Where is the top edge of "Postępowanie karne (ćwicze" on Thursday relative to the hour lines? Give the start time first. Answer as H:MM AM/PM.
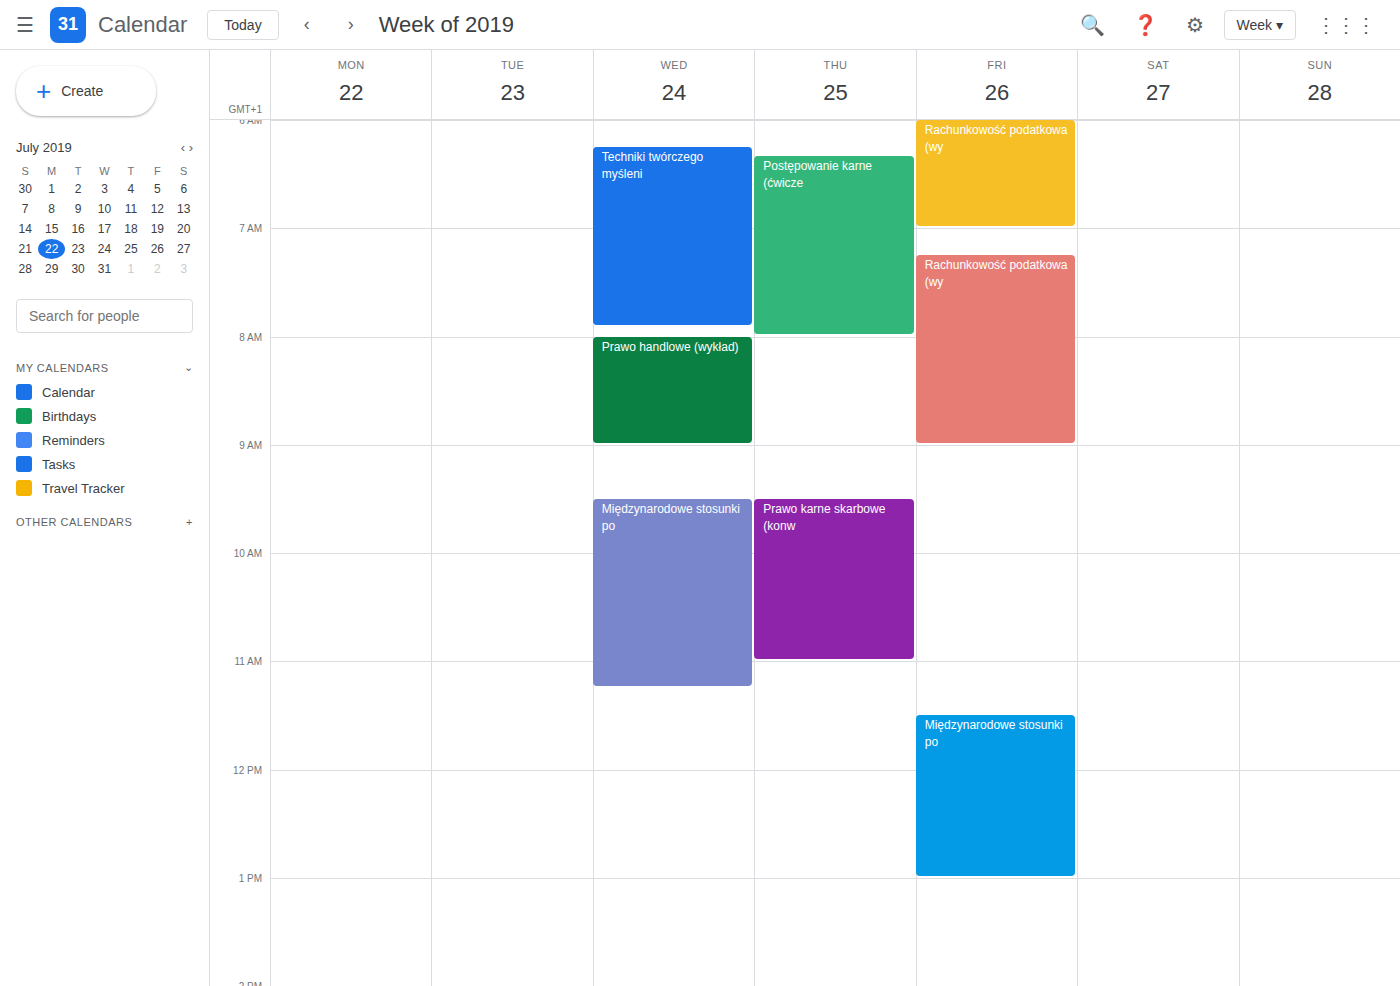
6:20 AM -- neither: 20 minutes below the 6 AM line and 40 minutes above the 7 AM line.